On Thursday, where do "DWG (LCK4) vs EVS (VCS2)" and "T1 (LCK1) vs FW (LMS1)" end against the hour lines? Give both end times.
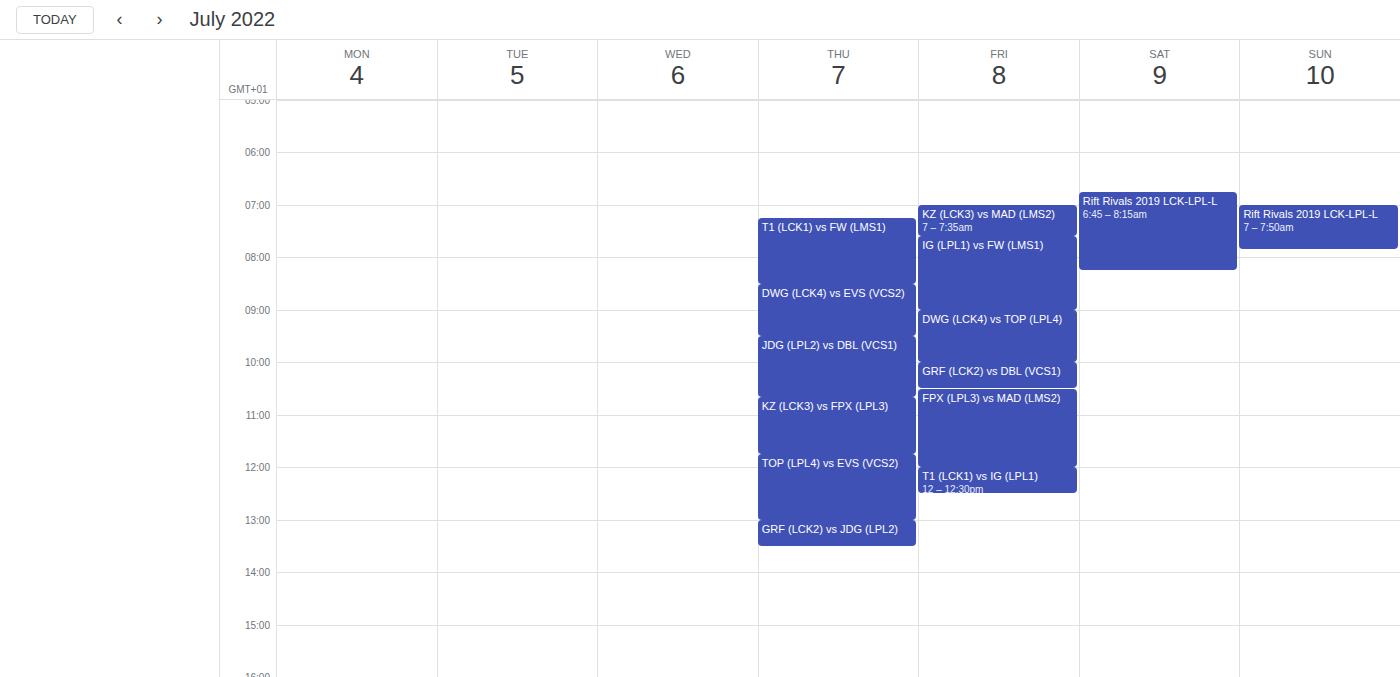
"DWG (LCK4) vs EVS (VCS2)": 09:30, halfway between the 09:00 and 10:00 lines. "T1 (LCK1) vs FW (LMS1)": 08:30, halfway between the 08:00 and 09:00 lines.